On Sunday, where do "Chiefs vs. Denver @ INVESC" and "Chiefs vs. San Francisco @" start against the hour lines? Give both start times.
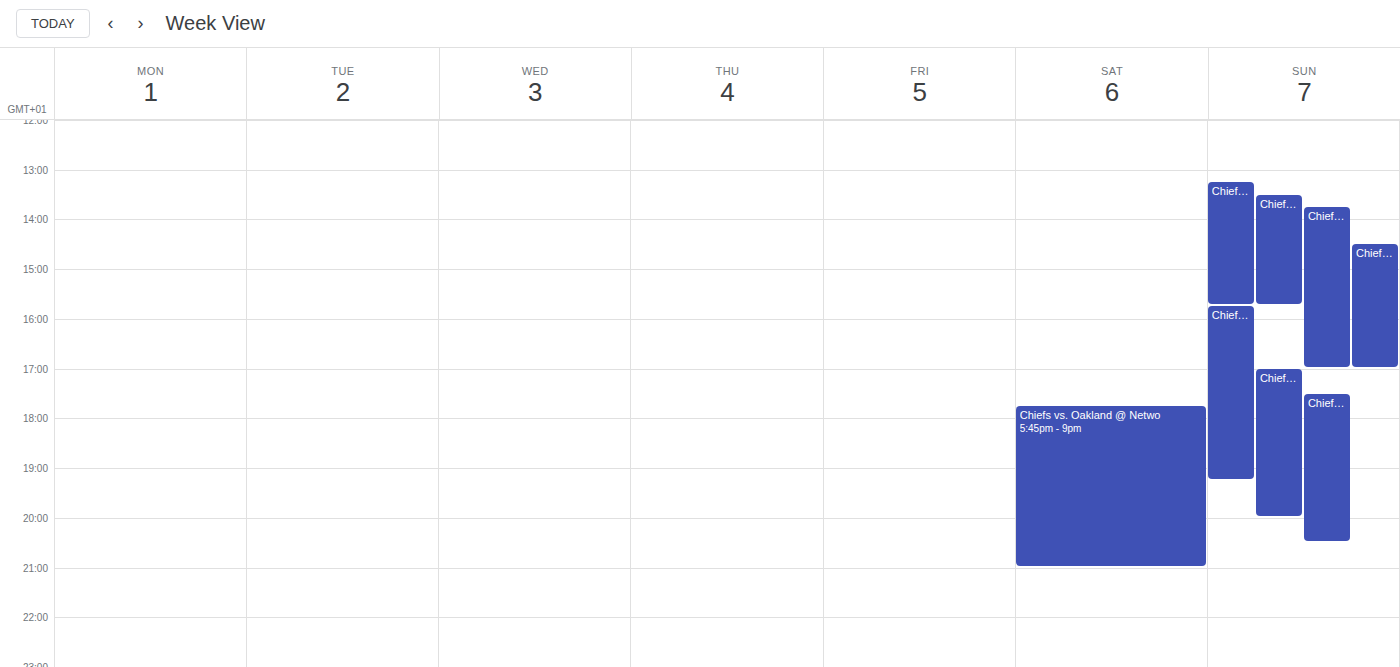
"Chiefs vs. Denver @ INVESC": 5:00 PM, exactly on the 5 PM line. "Chiefs vs. San Francisco @": 5:30 PM, halfway between the 5 PM and 6 PM lines.